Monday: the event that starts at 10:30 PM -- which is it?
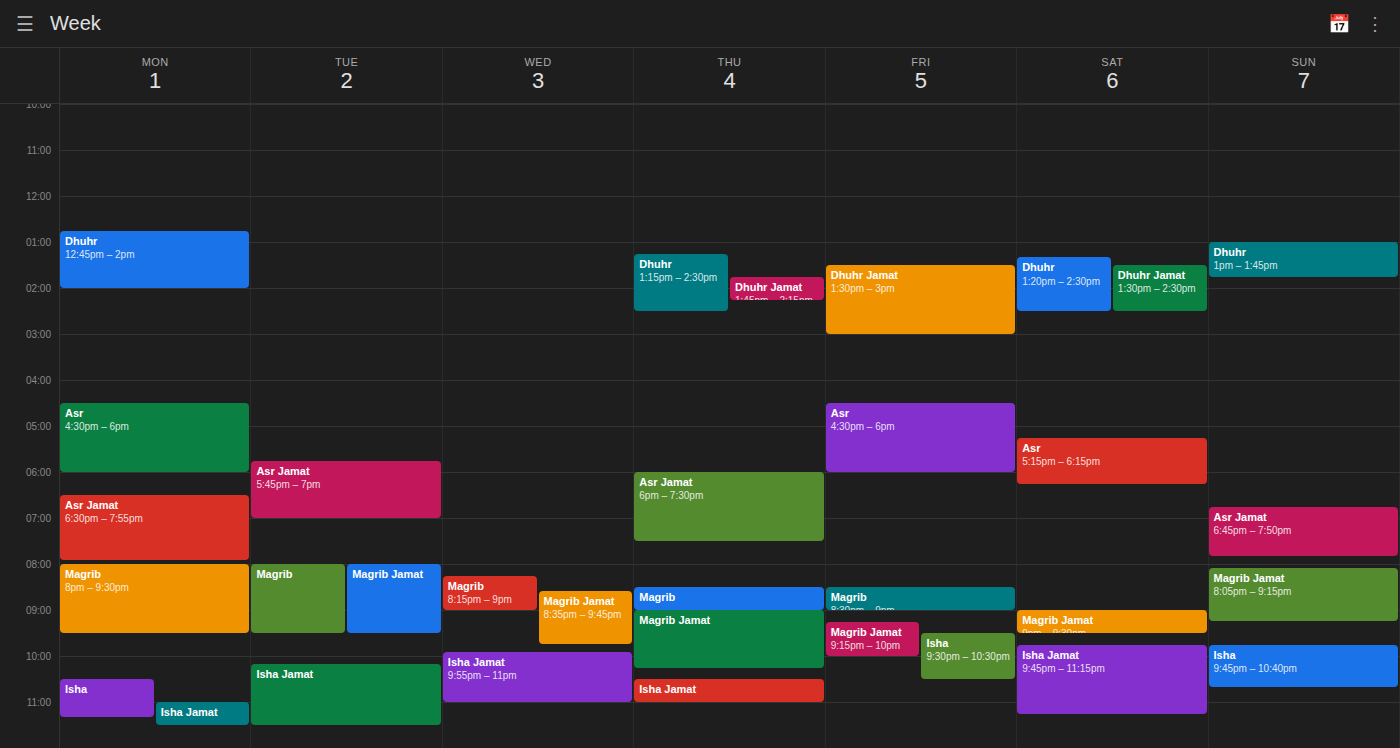
"Isha"